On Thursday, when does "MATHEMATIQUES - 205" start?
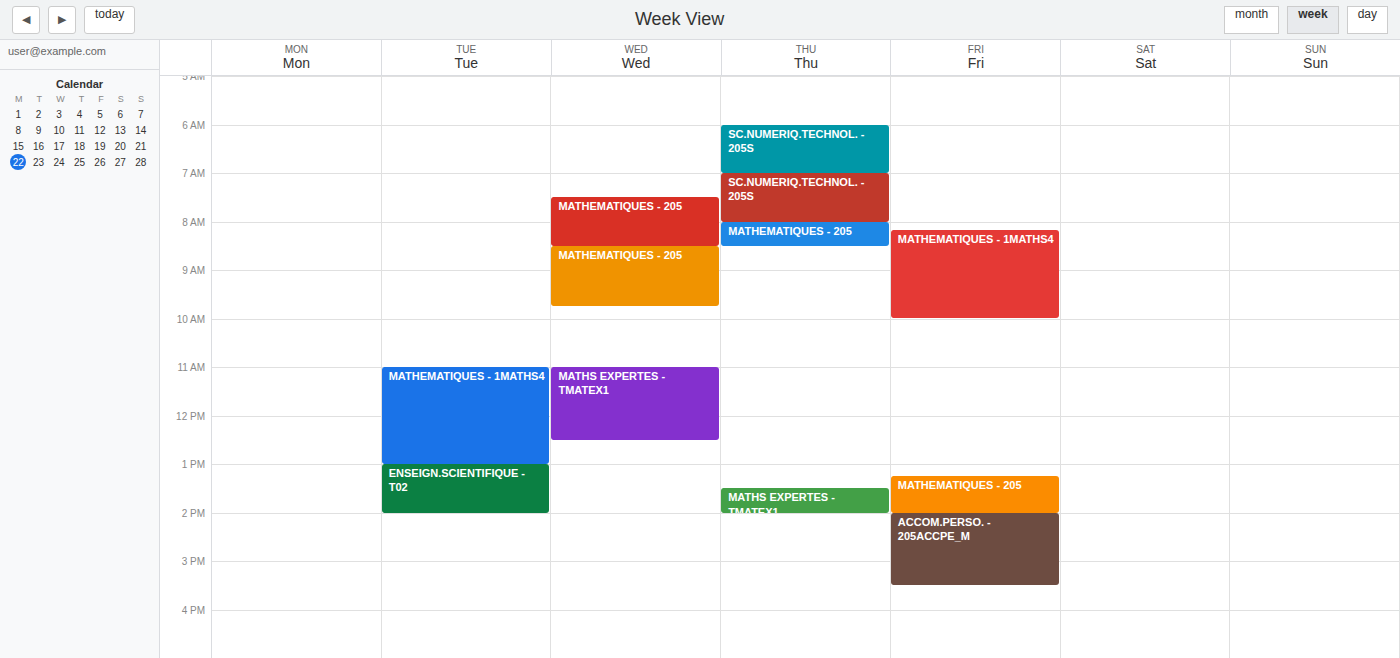
8:00 AM